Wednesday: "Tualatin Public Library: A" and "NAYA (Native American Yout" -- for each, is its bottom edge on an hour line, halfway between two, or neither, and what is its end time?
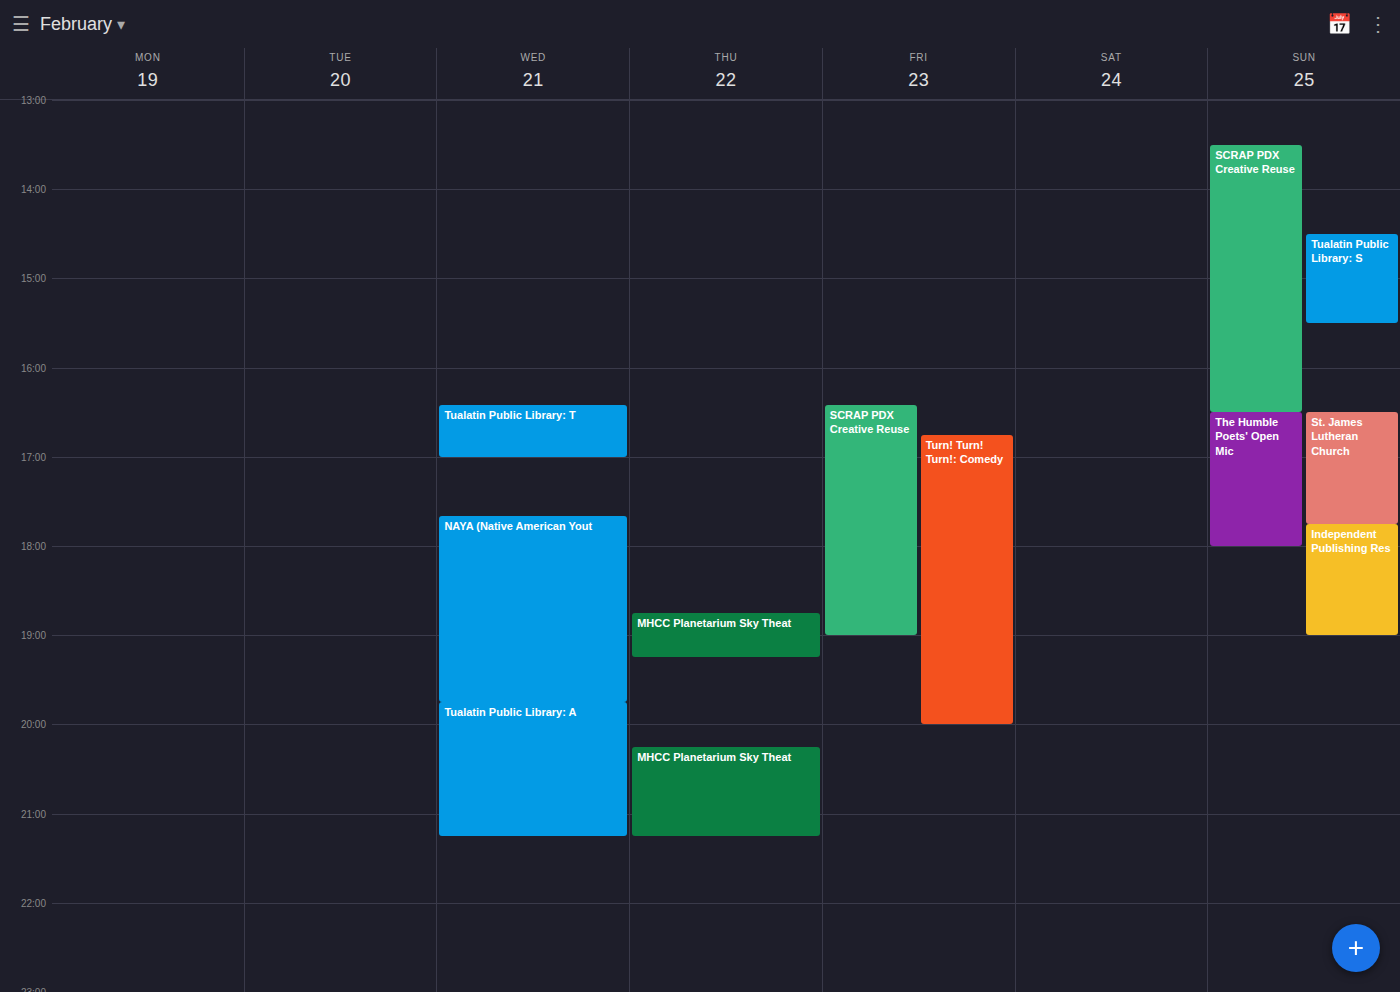
"Tualatin Public Library: A": 9:15 PM, neither: a quarter of the way from the 9 PM line to the 10 PM line. "NAYA (Native American Yout": 7:45 PM, neither: three quarters of the way from the 7 PM line to the 8 PM line.